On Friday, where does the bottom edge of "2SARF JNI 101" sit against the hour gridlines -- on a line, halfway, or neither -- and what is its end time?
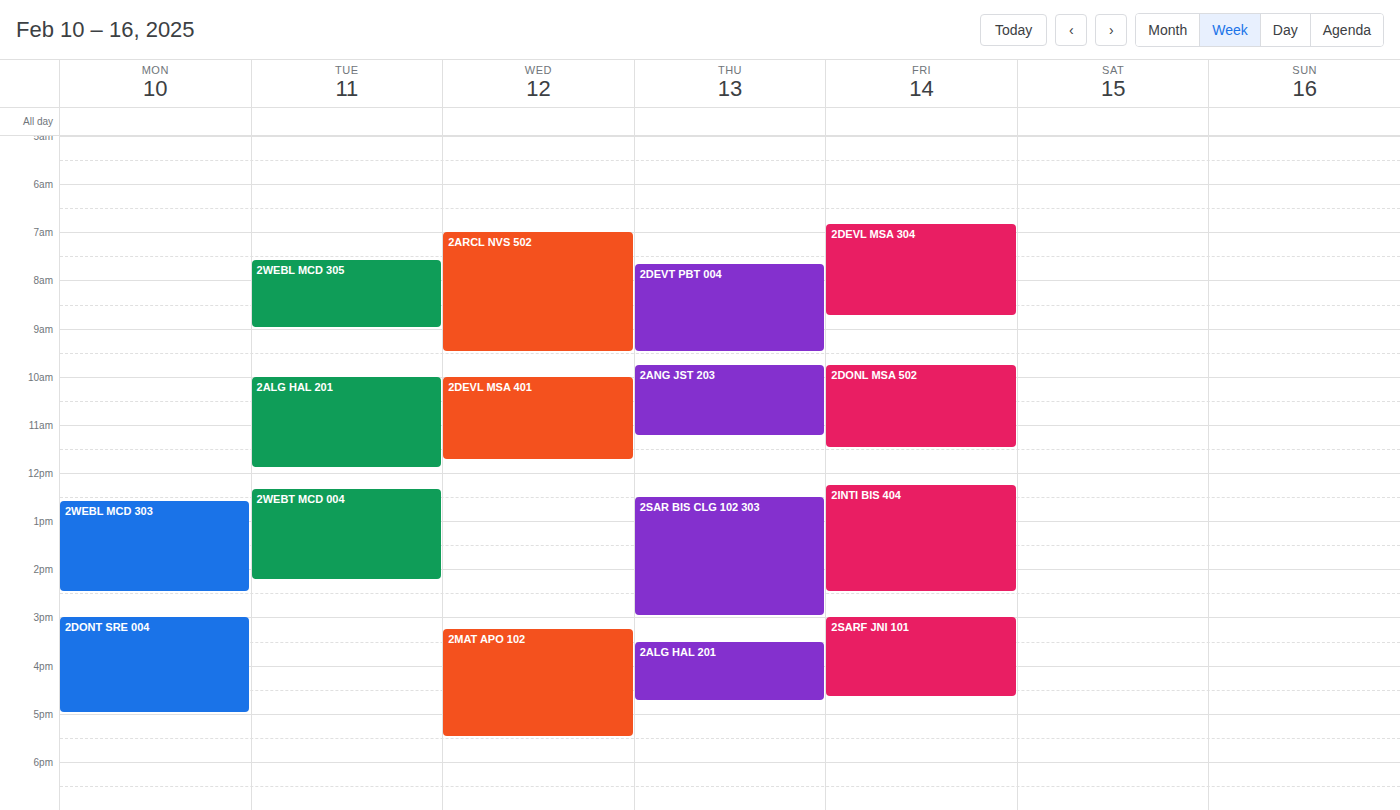
4:40 PM -- neither: 40 minutes below the 4 PM line and 20 minutes above the 5 PM line.